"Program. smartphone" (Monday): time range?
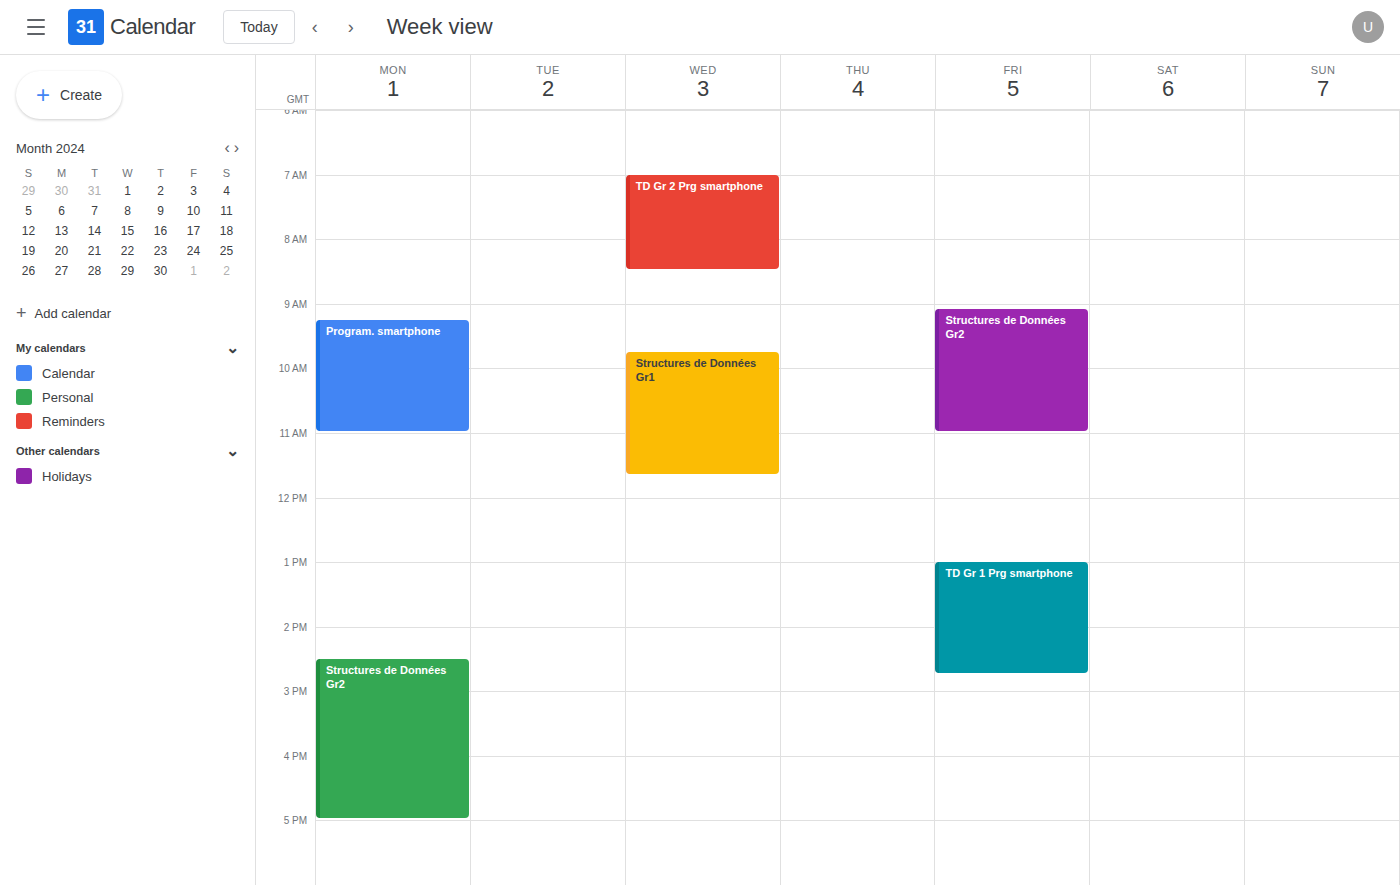
09:15 to 11:00